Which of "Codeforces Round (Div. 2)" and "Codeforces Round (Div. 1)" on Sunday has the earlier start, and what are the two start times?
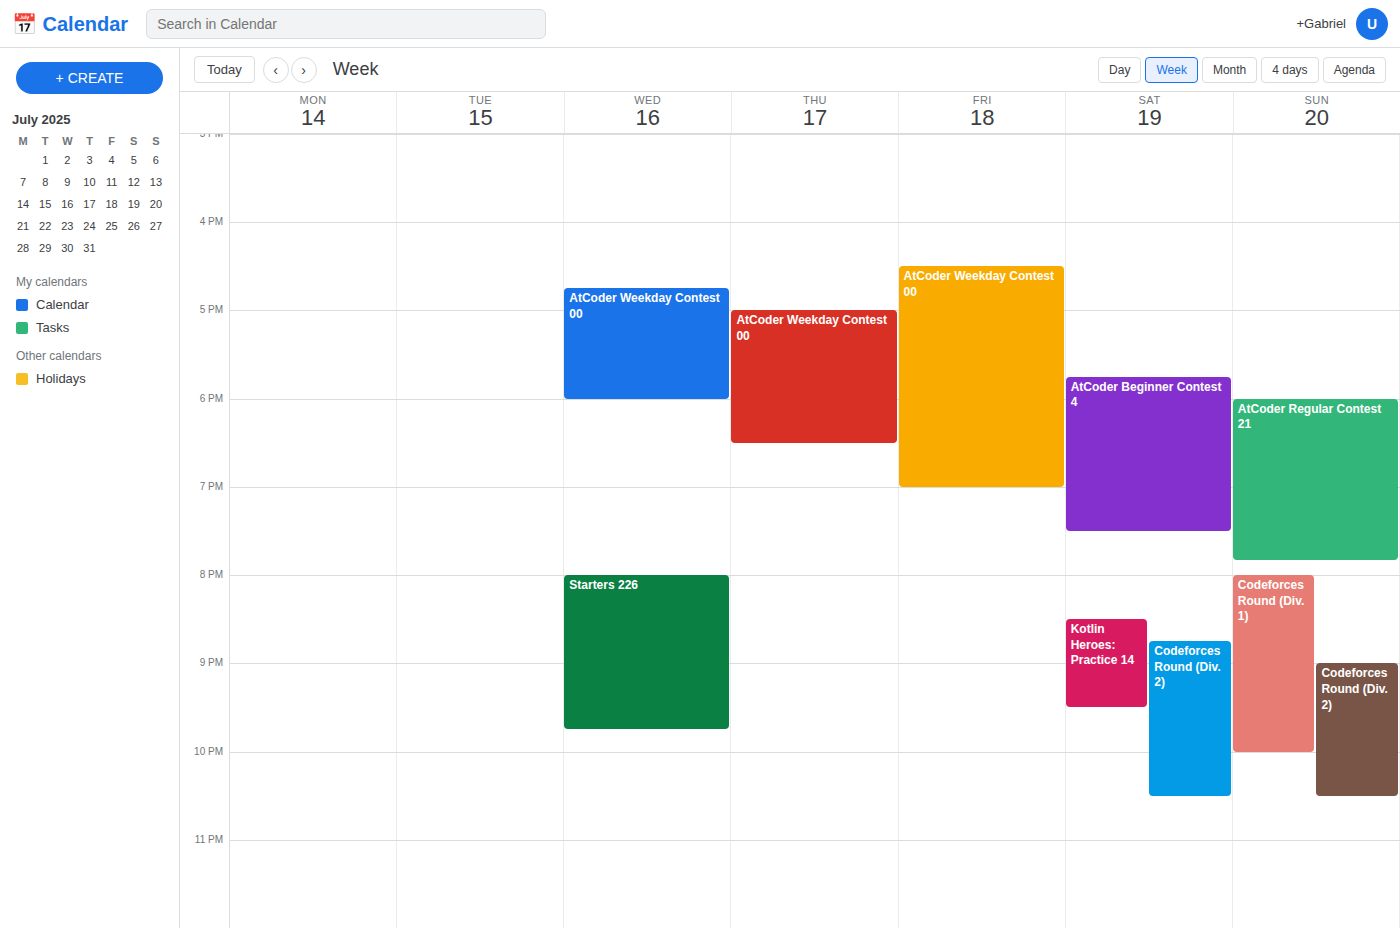
"Codeforces Round (Div. 1)" 8:00 PM; "Codeforces Round (Div. 2)" 9:00 PM.